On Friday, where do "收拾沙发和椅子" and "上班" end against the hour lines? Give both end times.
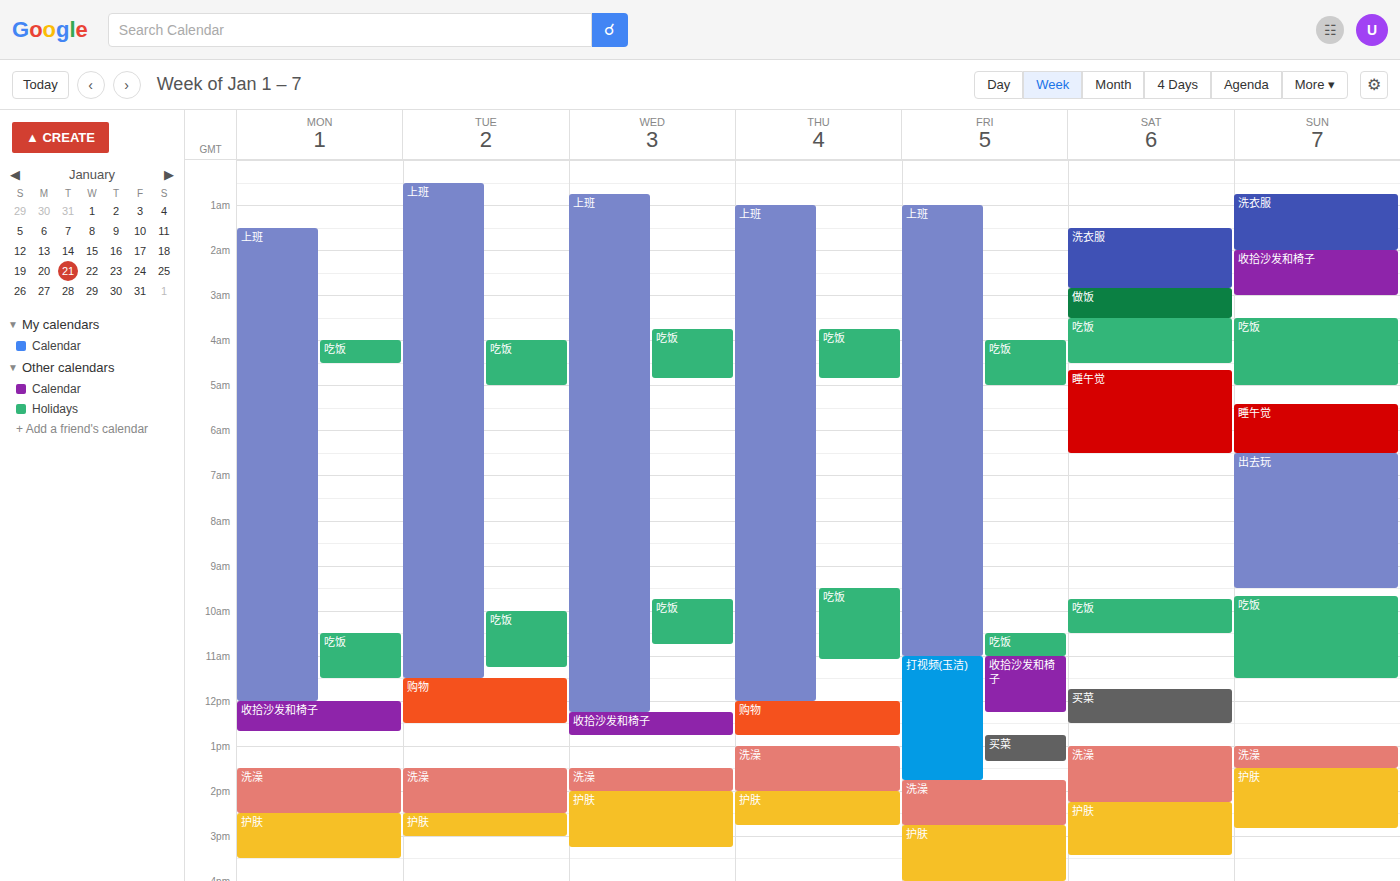
"收拾沙发和椅子": 12:15 PM, neither: a quarter of the way from the 12 PM line to the 1 PM line. "上班": 11:00 AM, exactly on the 11 AM line.